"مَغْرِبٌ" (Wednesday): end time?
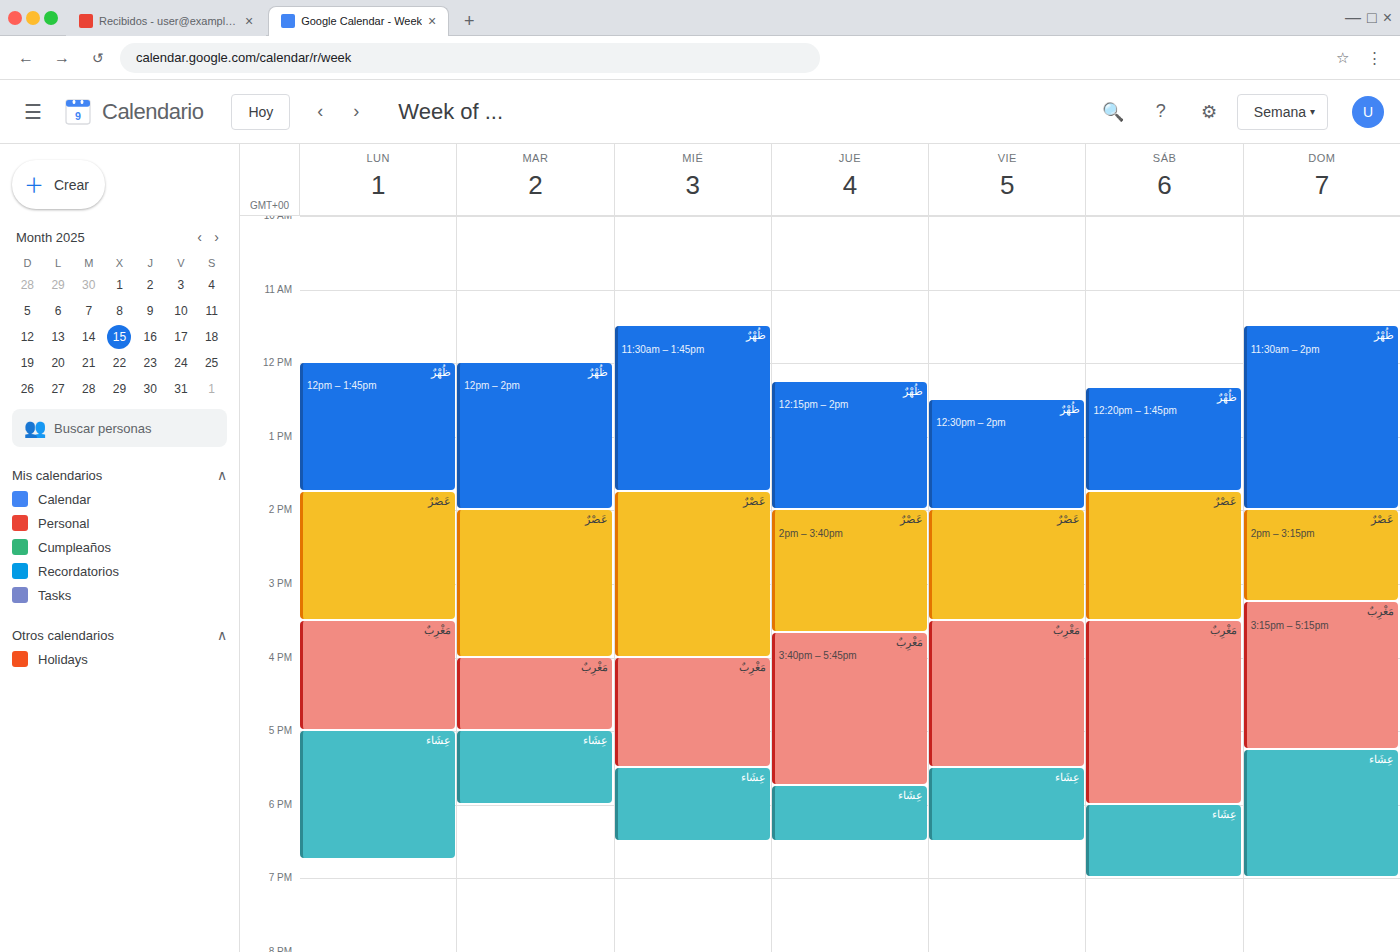
5:30 PM